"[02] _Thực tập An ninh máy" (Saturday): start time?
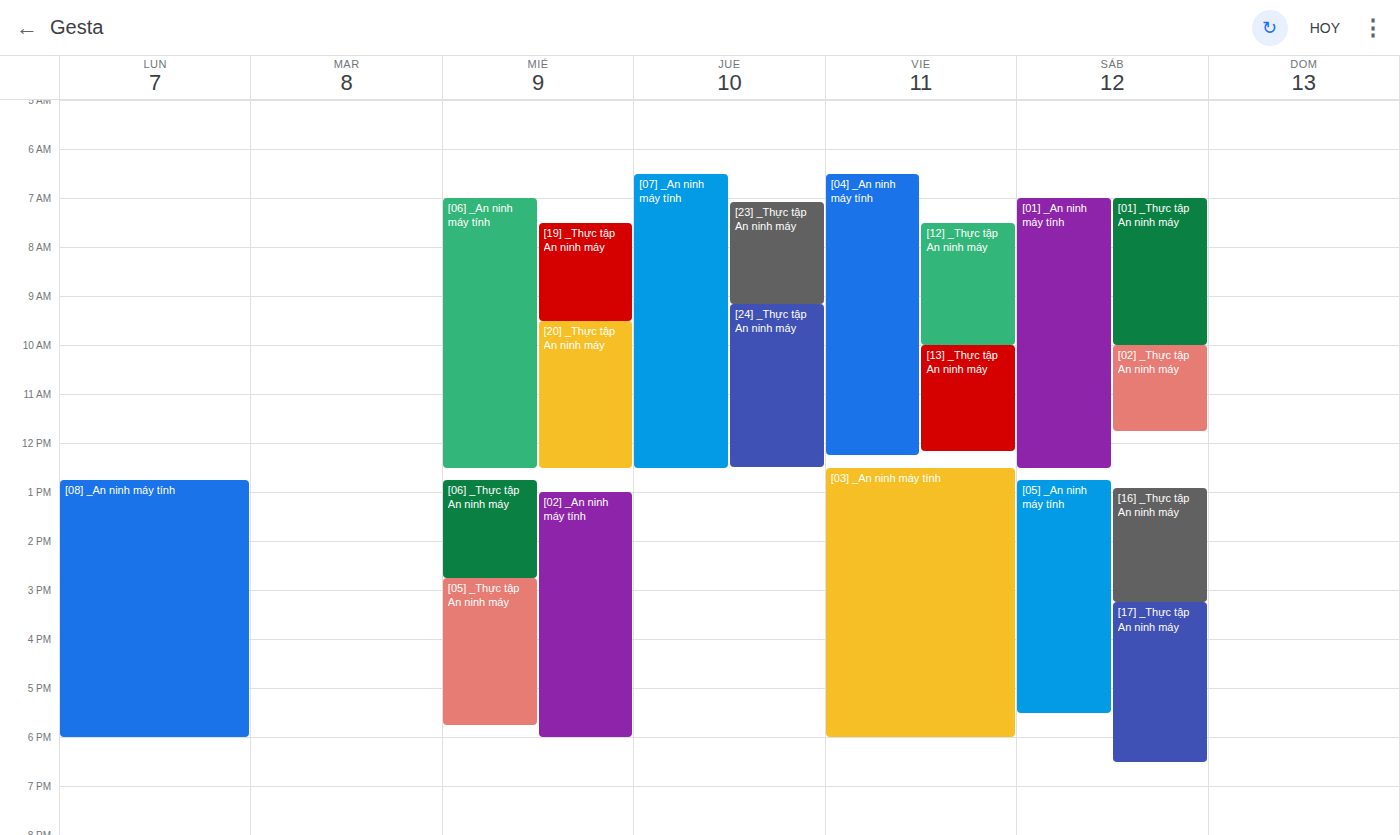
10:00 AM